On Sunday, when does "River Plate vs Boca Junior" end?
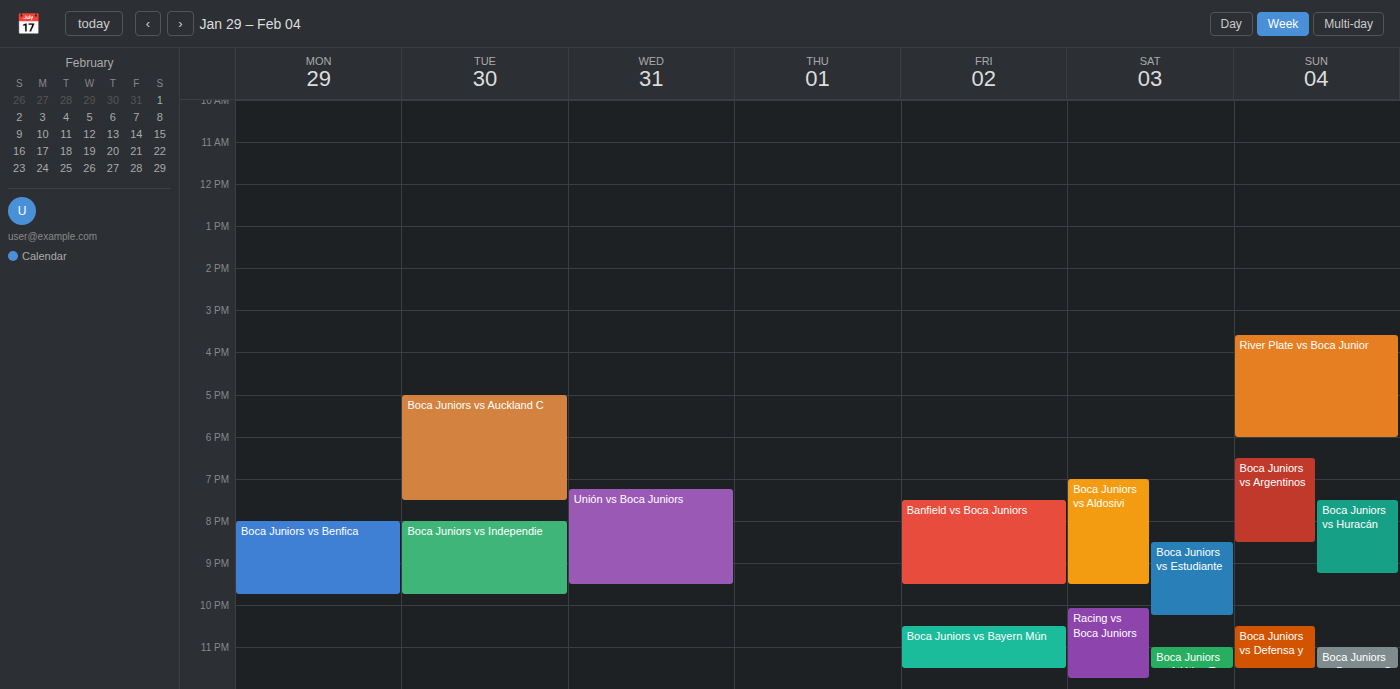
6:00 PM